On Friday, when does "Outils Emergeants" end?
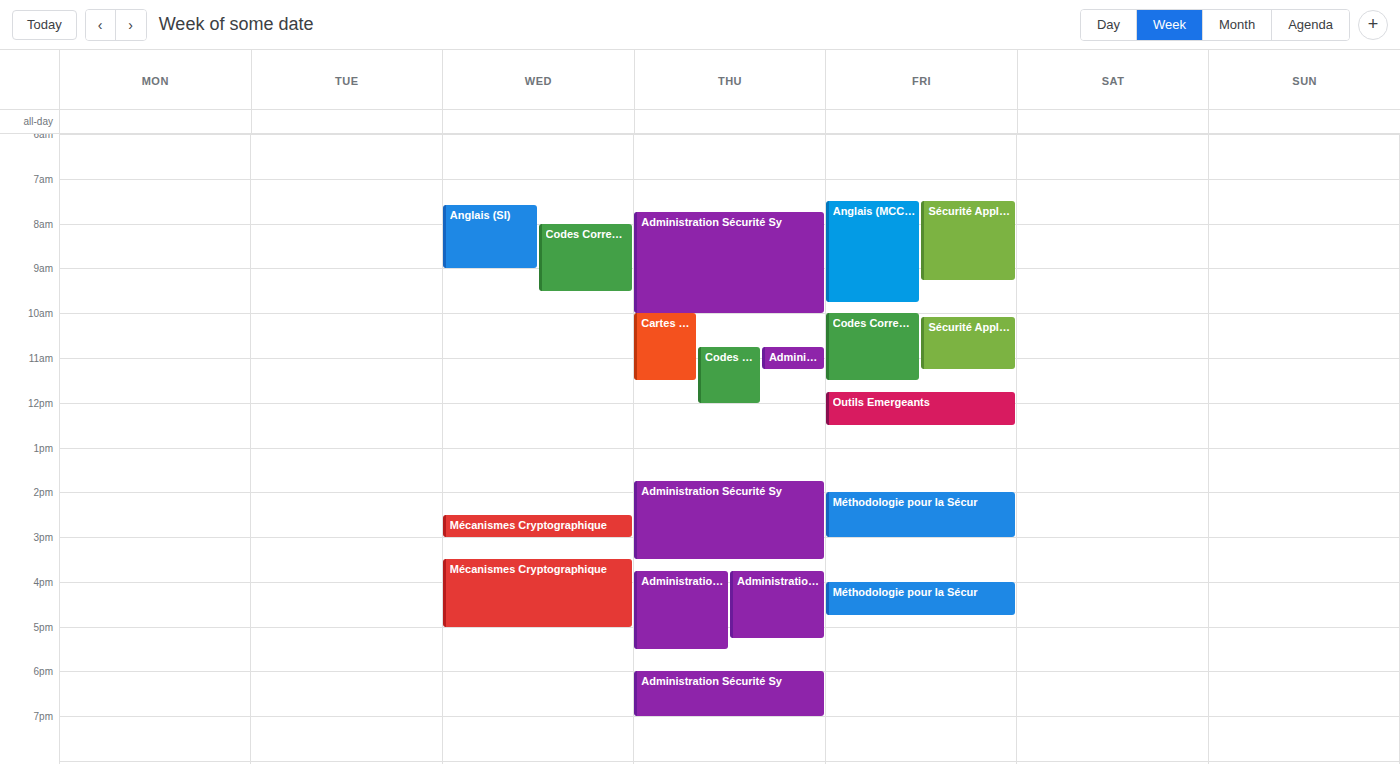
12:30